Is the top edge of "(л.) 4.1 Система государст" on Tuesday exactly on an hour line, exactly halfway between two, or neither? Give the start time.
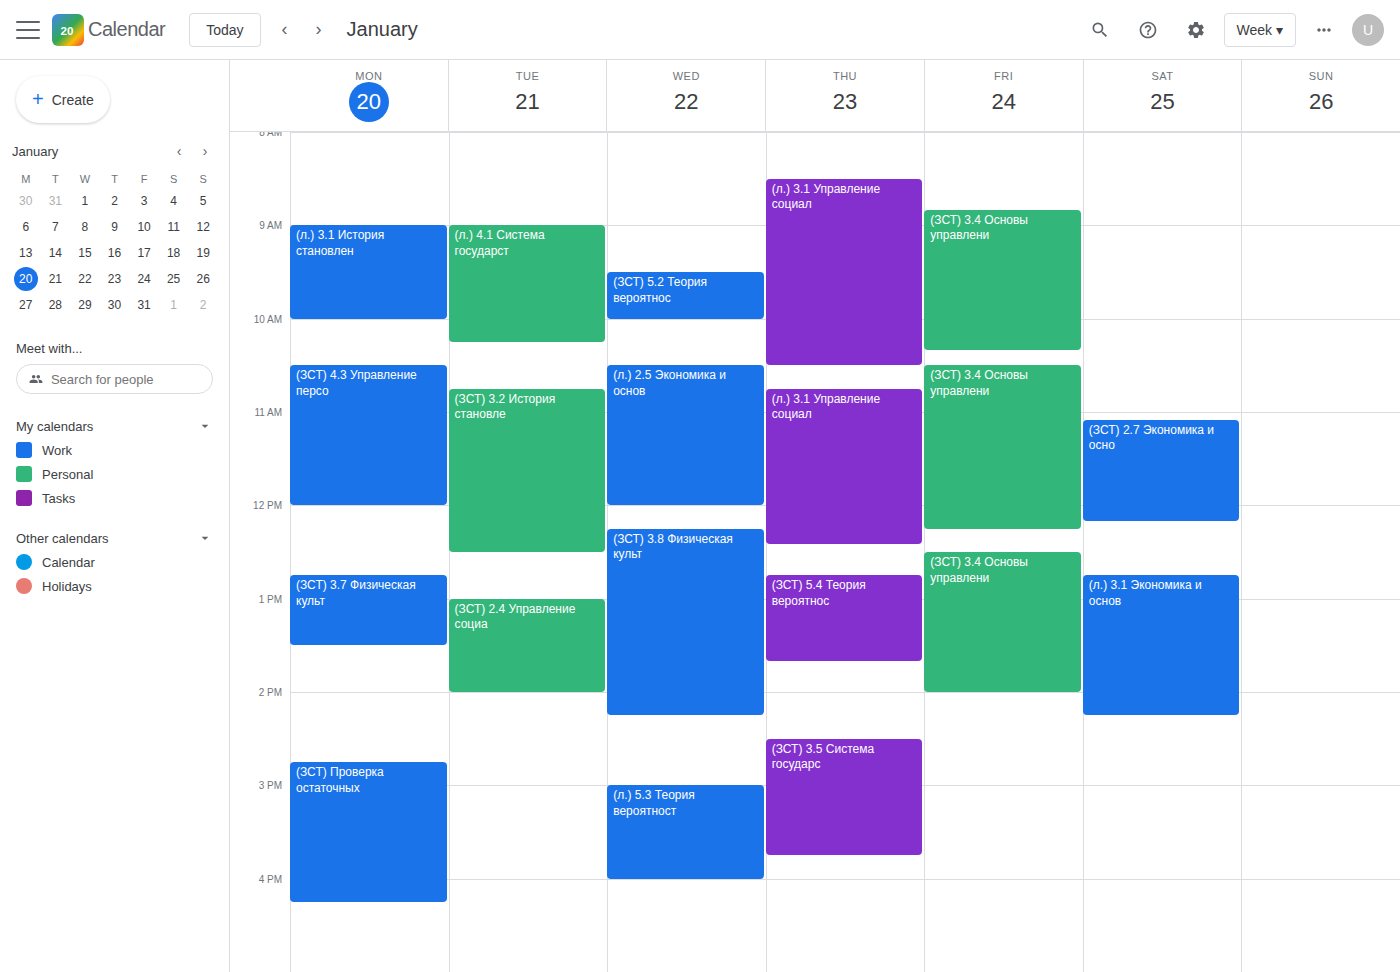
9:00 AM -- exactly on the 9 AM line.